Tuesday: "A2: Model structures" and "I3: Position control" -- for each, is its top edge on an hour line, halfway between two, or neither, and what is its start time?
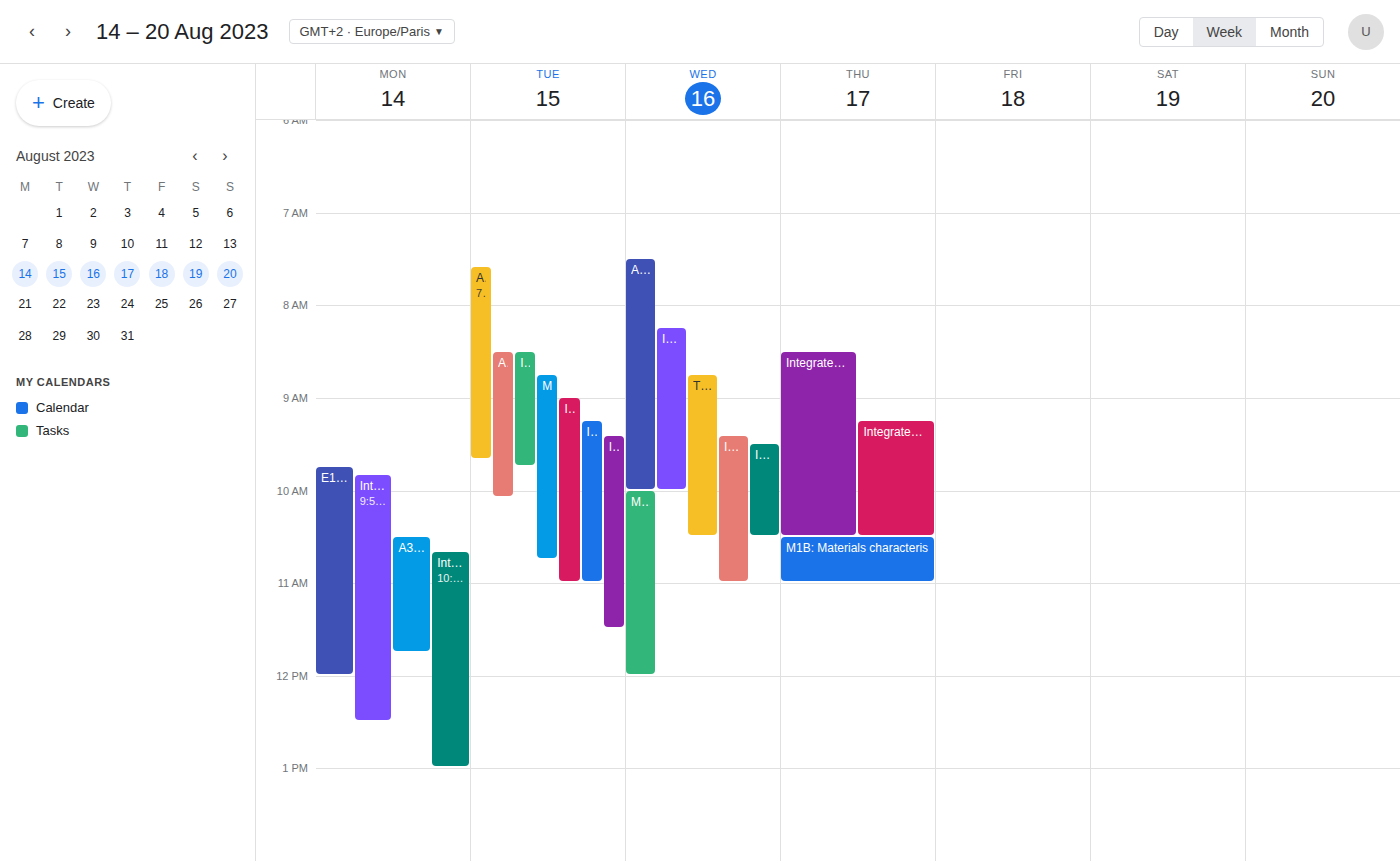
"A2: Model structures": 08:30, halfway between the 08:00 and 09:00 lines. "I3: Position control": 09:00, exactly on the 09:00 line.